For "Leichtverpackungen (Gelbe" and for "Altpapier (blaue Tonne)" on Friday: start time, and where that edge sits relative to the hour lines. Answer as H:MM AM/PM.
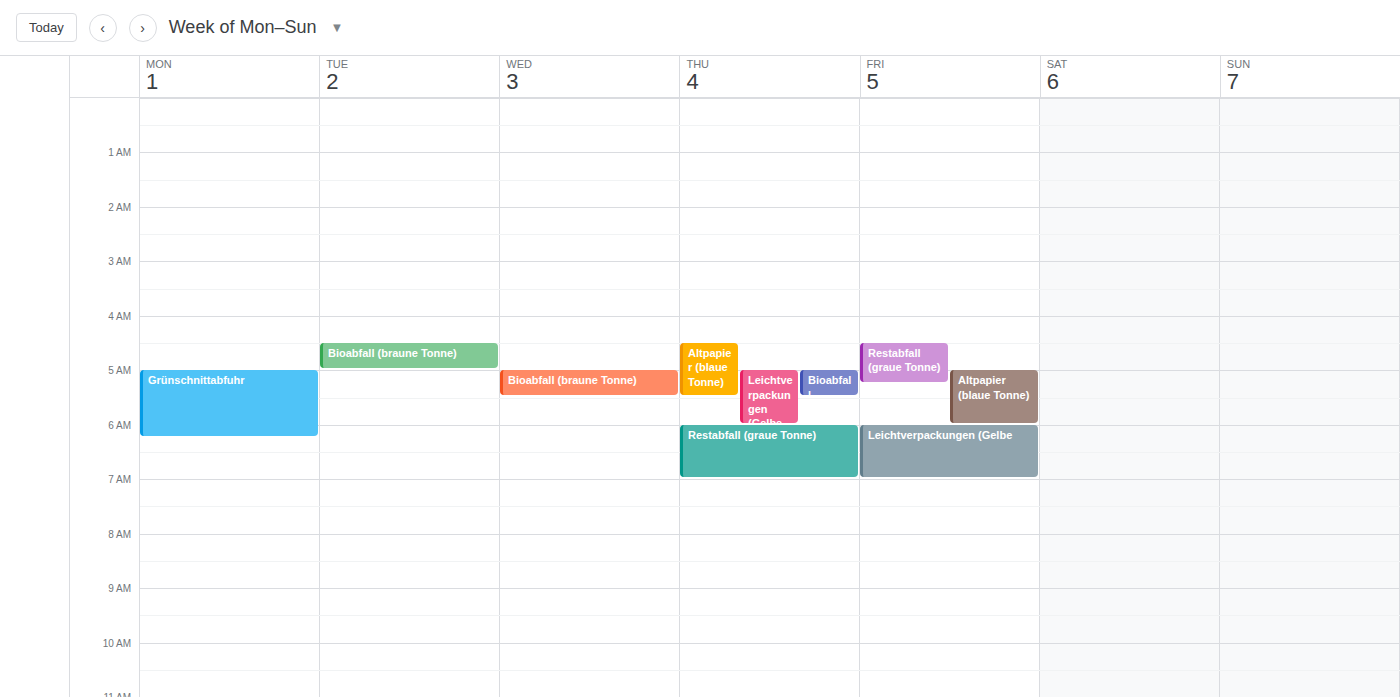
"Leichtverpackungen (Gelbe": 6:00 AM, exactly on the 6 AM line. "Altpapier (blaue Tonne)": 5:00 AM, exactly on the 5 AM line.